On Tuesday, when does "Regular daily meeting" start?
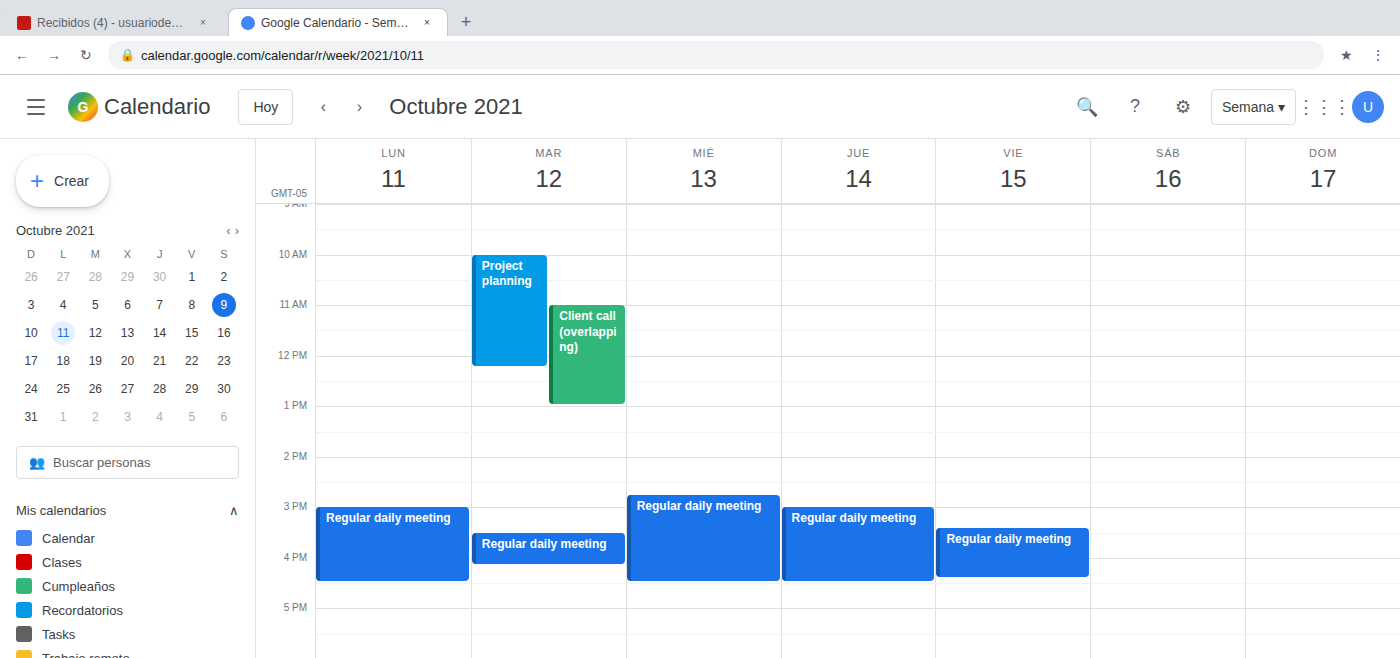
3:30 PM